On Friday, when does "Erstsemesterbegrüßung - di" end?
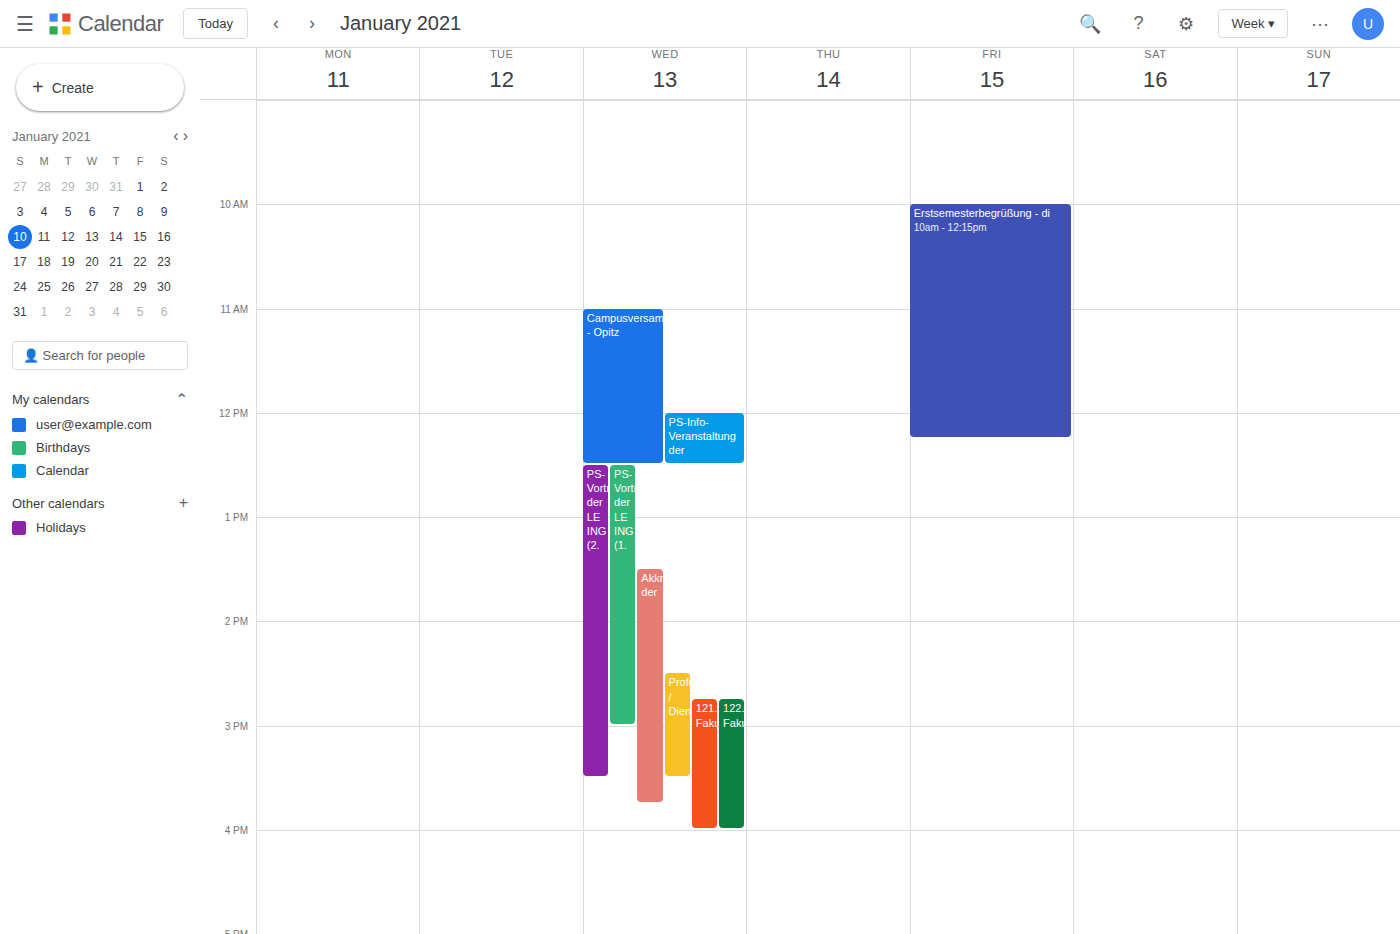
12:15